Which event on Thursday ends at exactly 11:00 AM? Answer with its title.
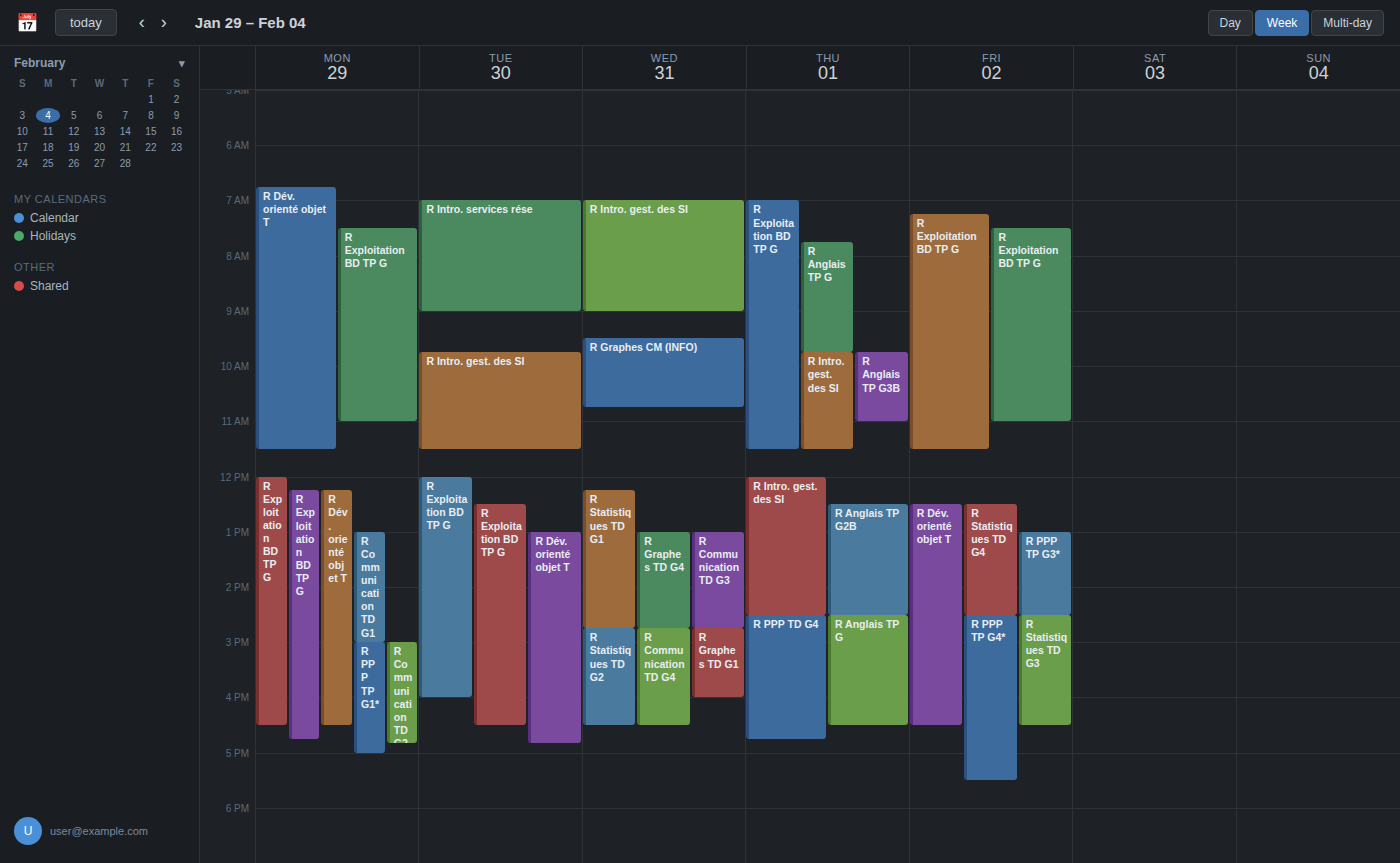
"R Anglais TP G3B"